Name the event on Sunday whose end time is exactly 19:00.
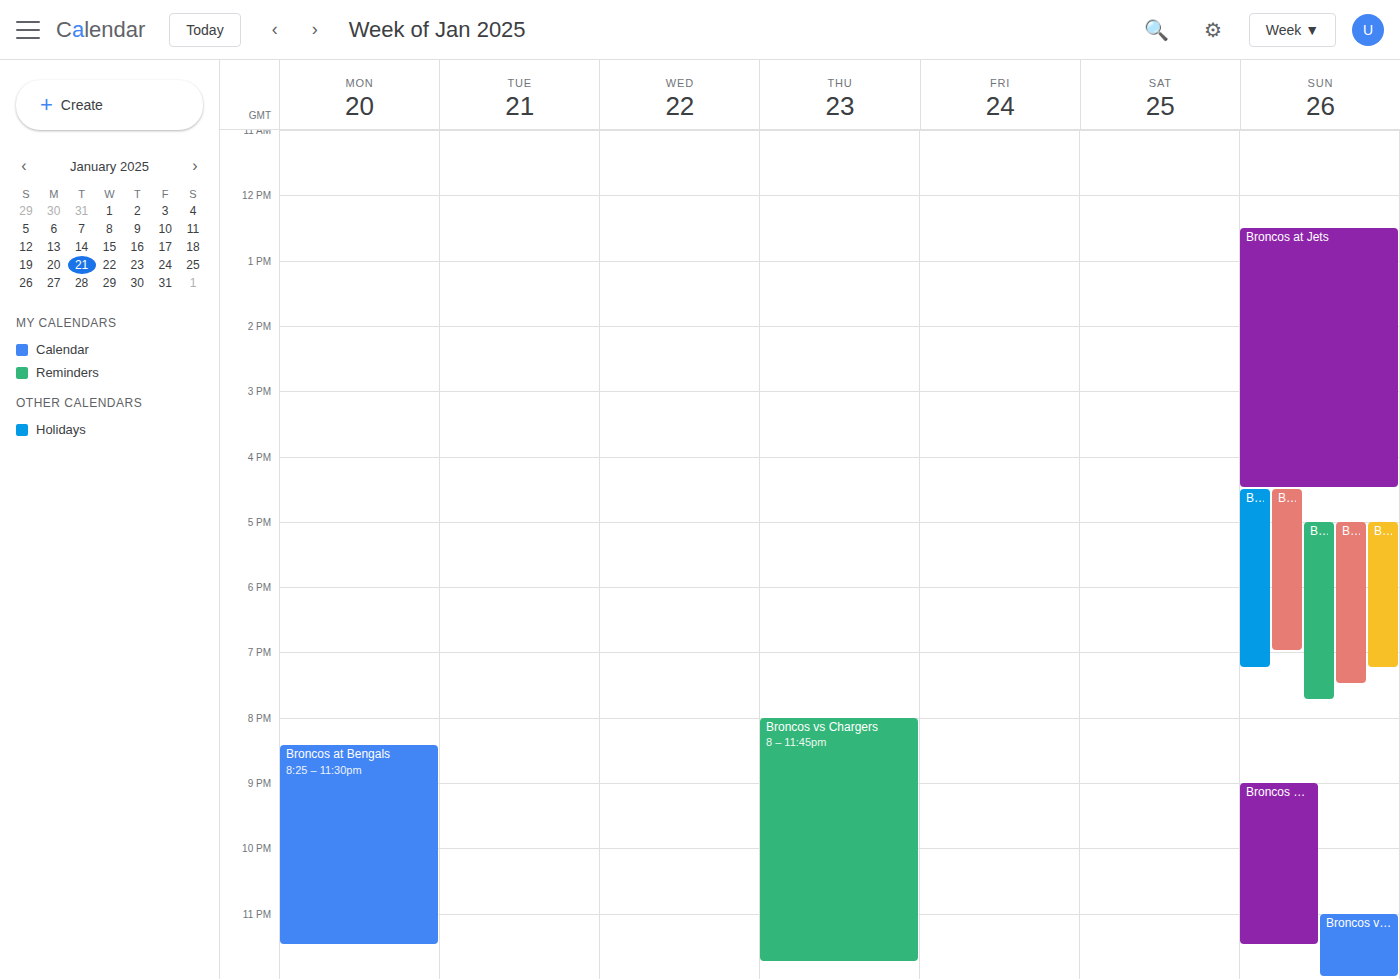
"Broncos at Chargers"